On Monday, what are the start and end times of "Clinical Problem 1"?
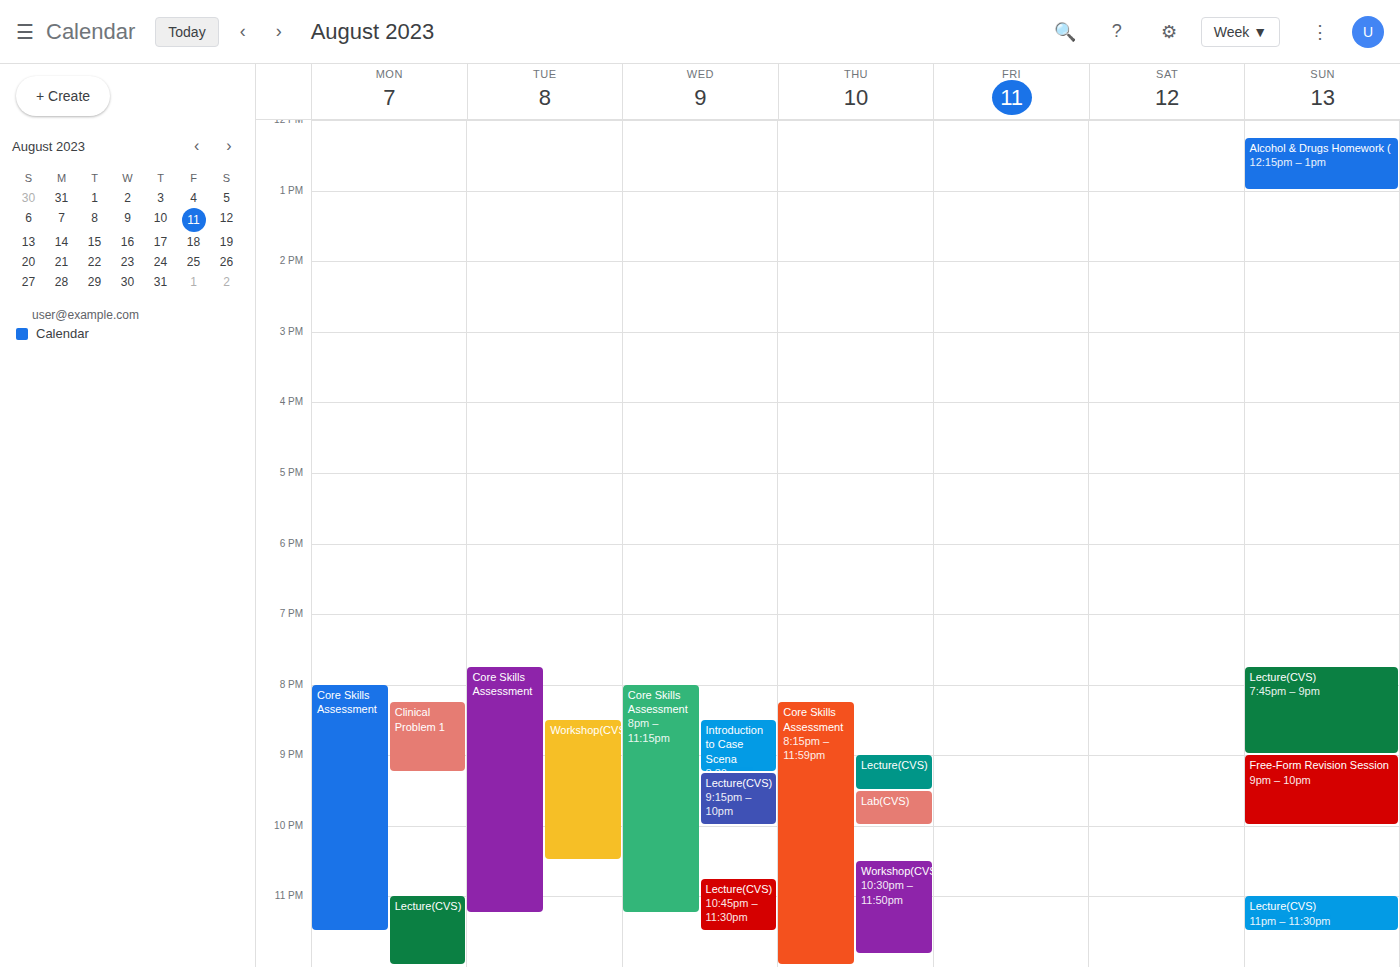
8:15 PM to 9:15 PM